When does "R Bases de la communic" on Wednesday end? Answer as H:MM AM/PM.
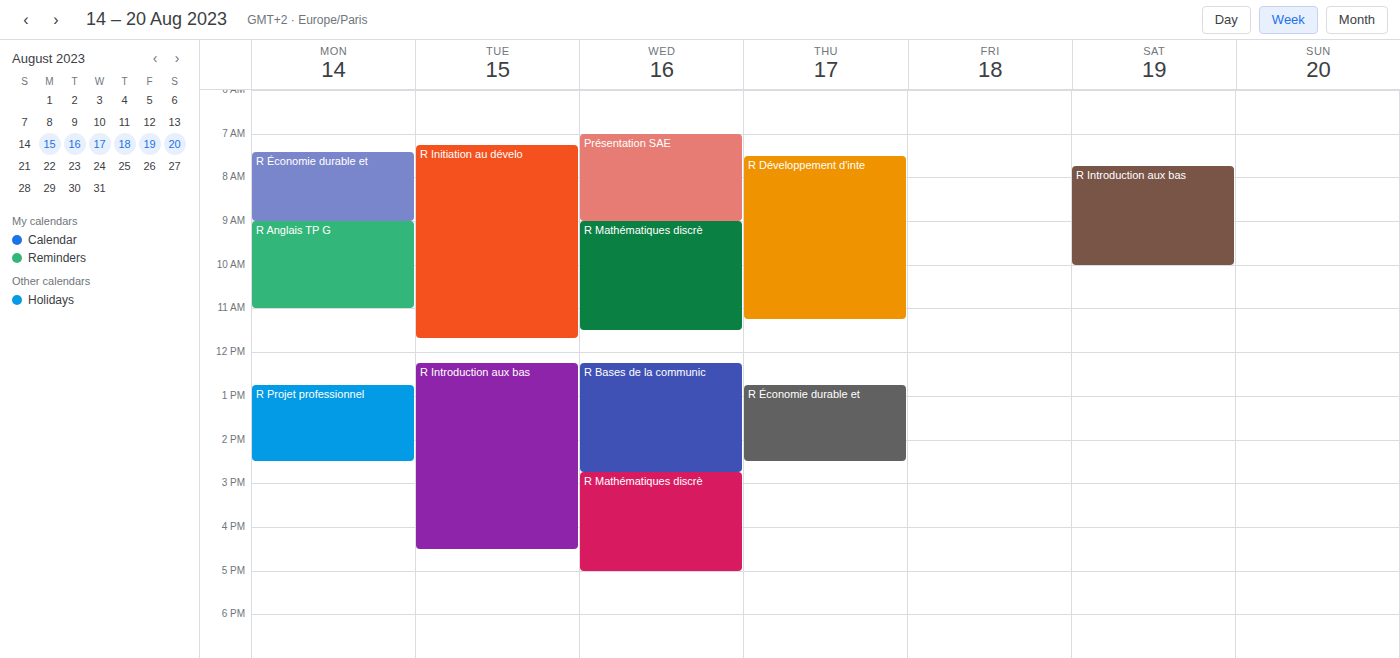
2:45 PM